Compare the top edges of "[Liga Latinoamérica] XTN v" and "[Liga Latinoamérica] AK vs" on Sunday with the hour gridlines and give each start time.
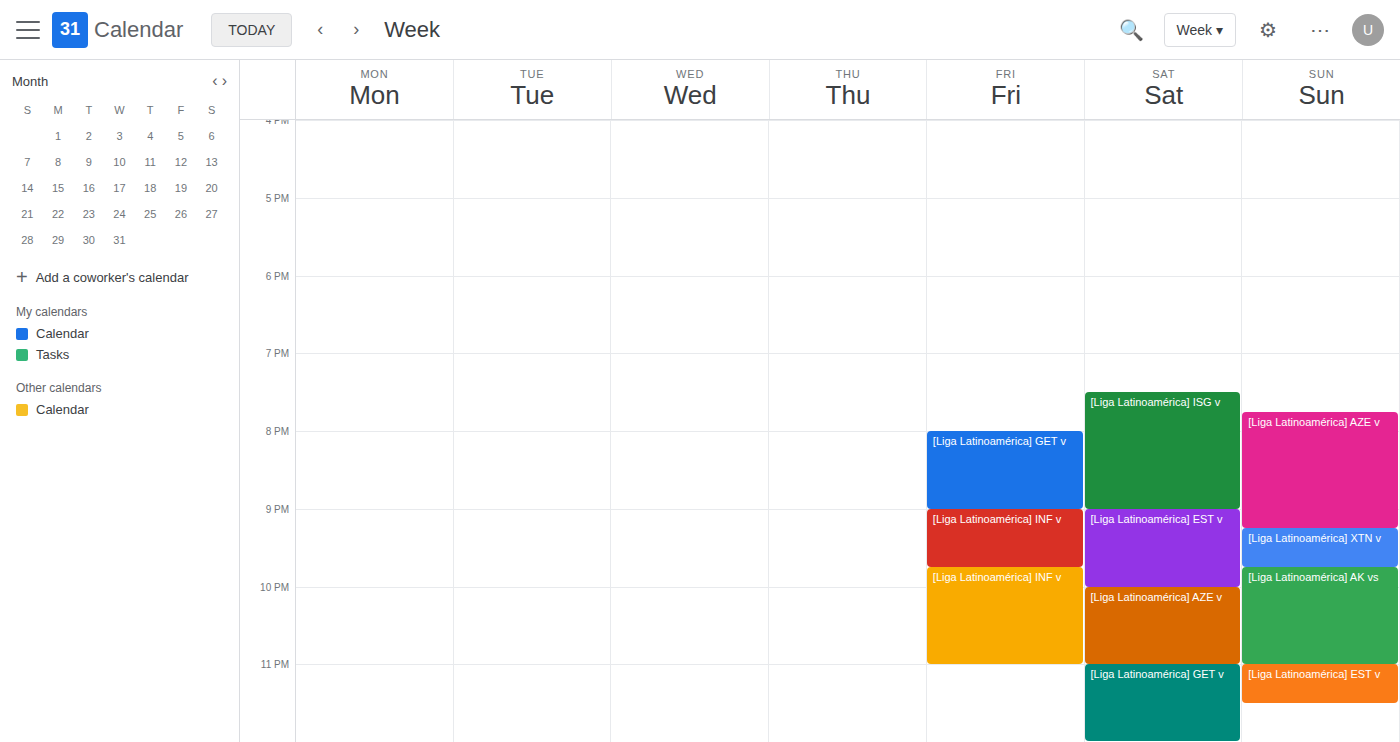
"[Liga Latinoamérica] XTN v": 21:15, neither: a quarter of the way from the 21:00 line to the 22:00 line. "[Liga Latinoamérica] AK vs": 21:45, neither: three quarters of the way from the 21:00 line to the 22:00 line.